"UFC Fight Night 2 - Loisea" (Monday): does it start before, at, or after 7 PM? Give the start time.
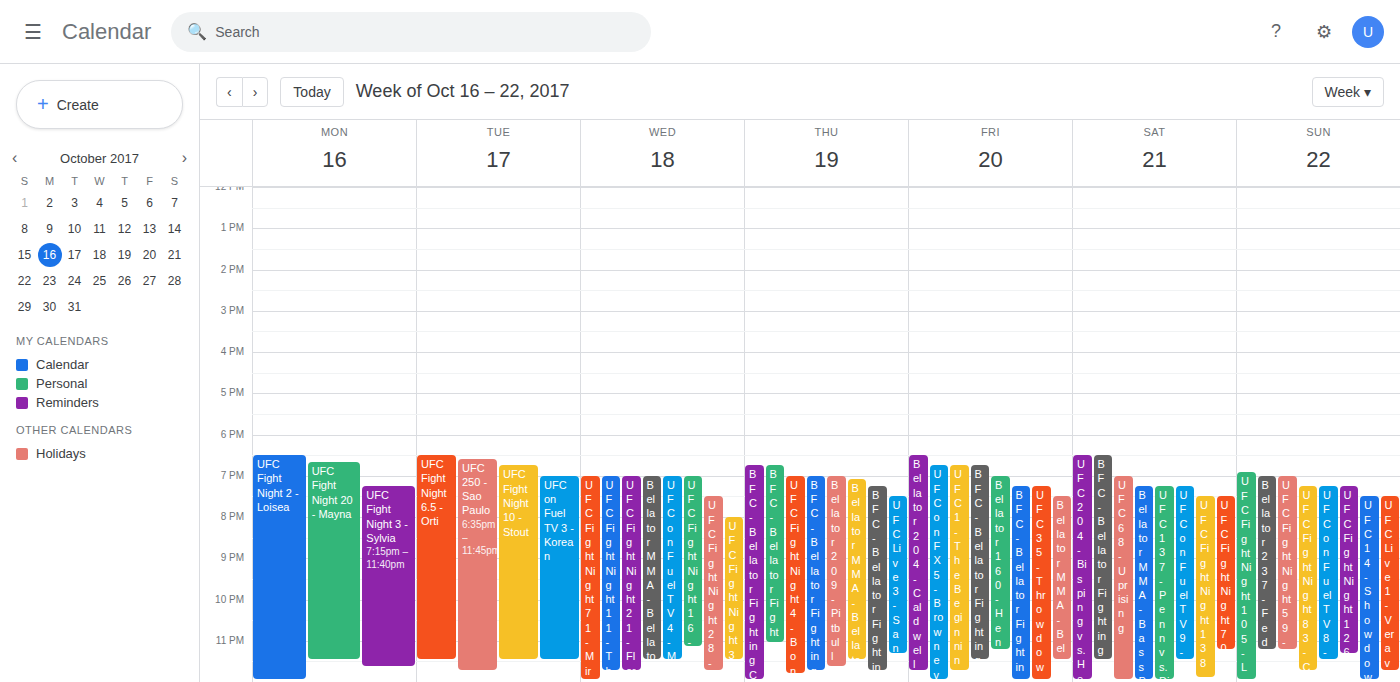
6:30 PM -- before 7 PM, 30 minutes above the 7 PM line.